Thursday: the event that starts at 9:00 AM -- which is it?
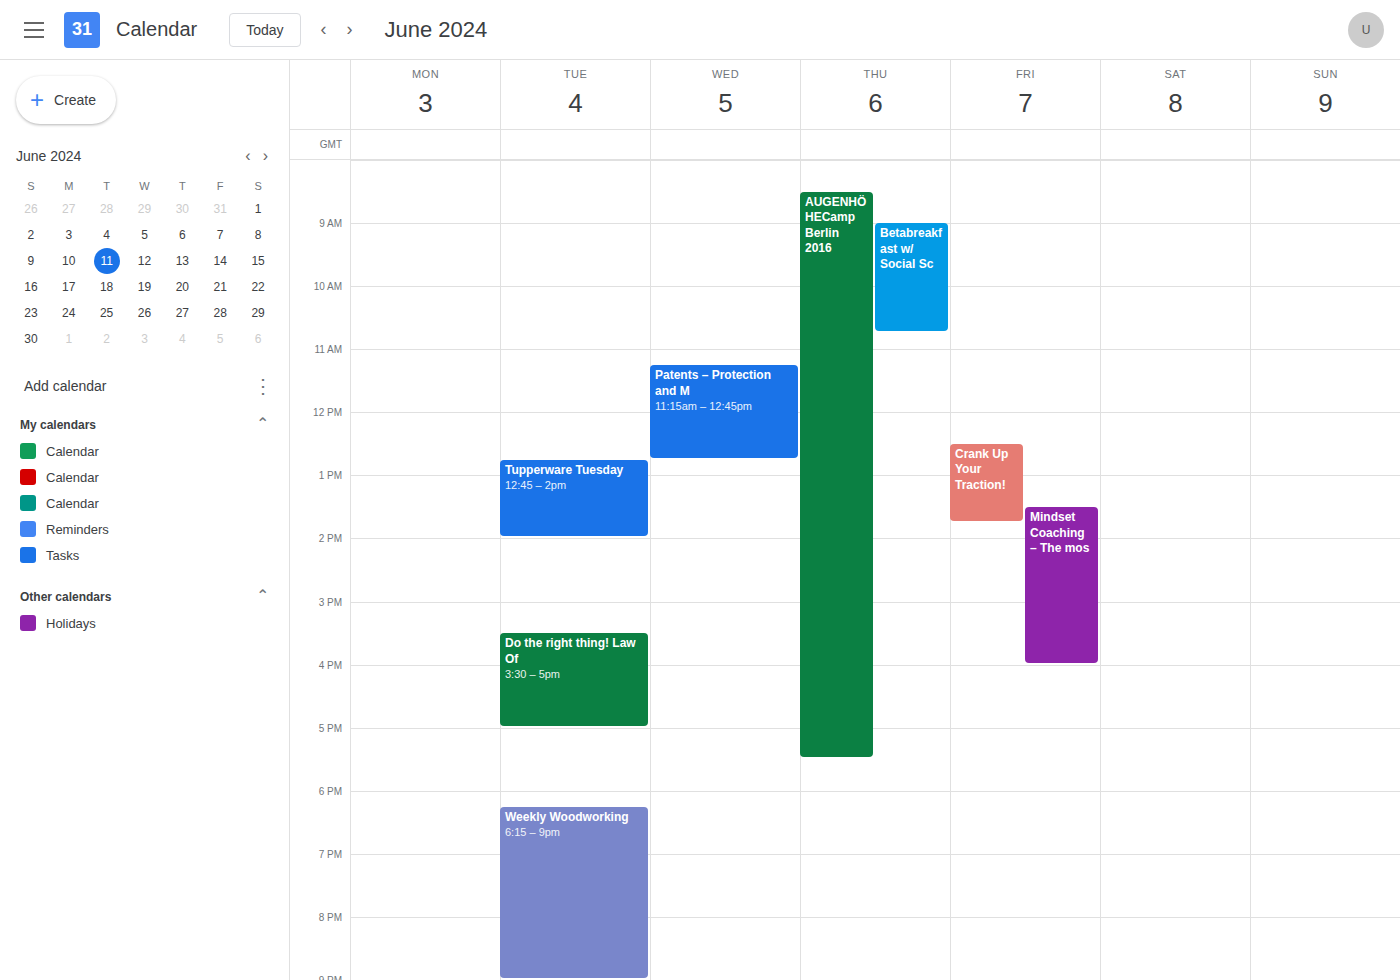
"Betabreakfast w/ Social Sc"